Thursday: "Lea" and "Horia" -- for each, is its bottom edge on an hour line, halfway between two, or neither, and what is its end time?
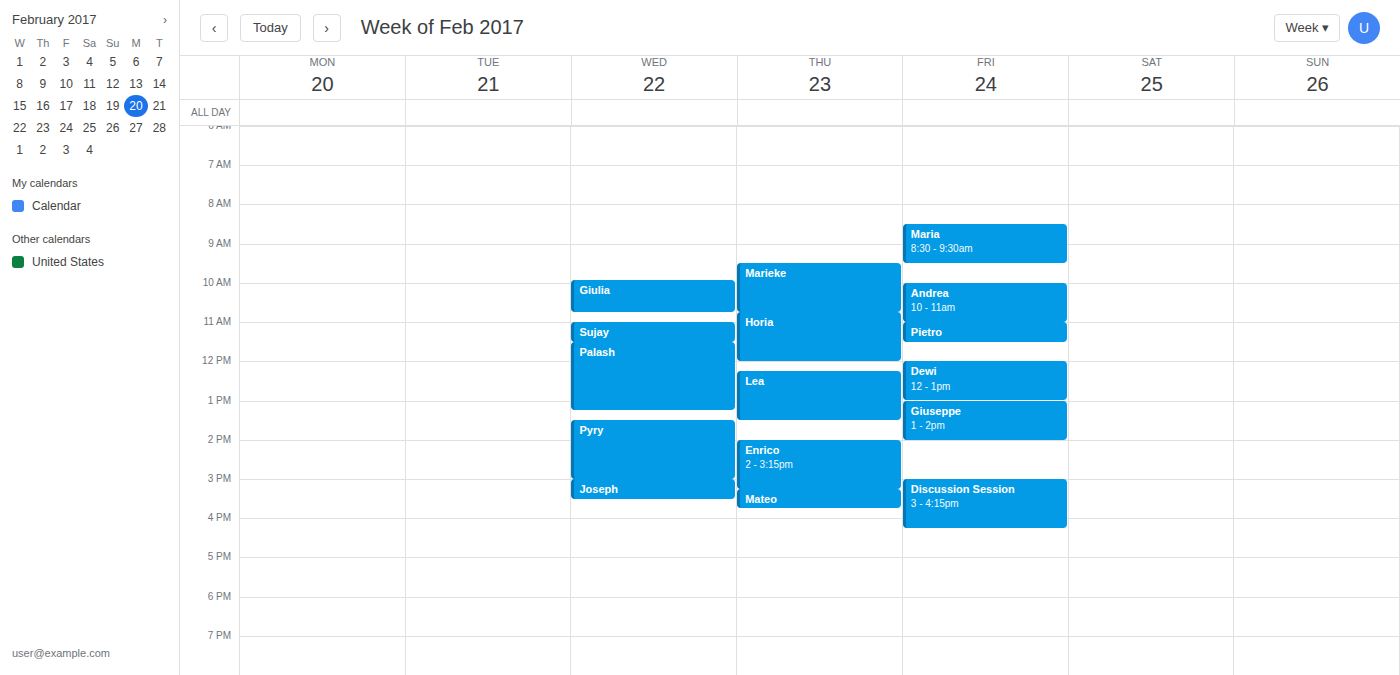
"Lea": 1:30 PM, halfway between the 1 PM and 2 PM lines. "Horia": 12:00 PM, exactly on the 12 PM line.